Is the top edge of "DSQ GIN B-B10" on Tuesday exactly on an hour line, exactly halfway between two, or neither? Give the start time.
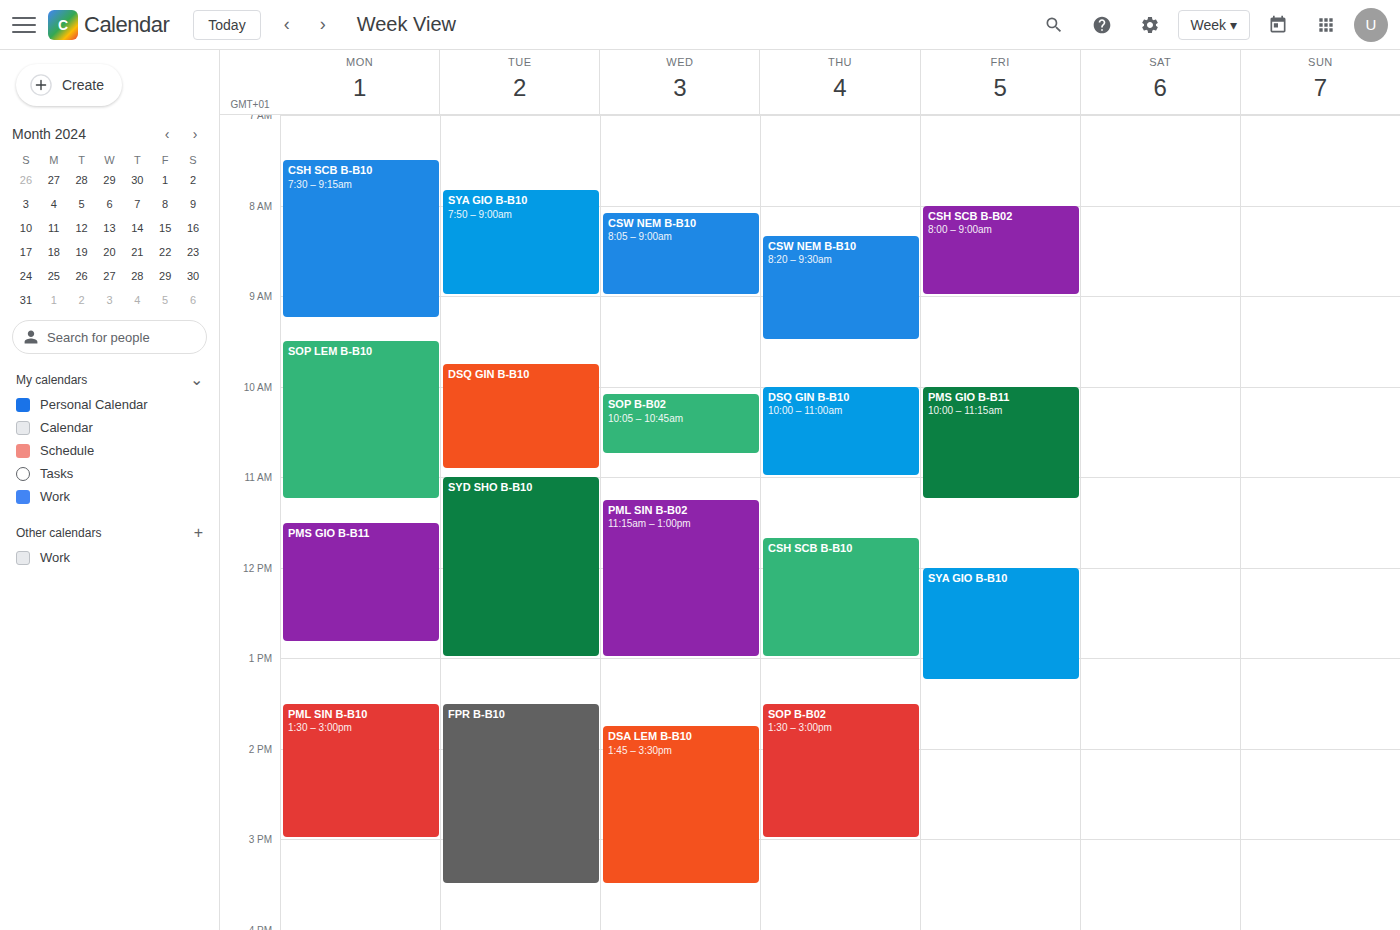
9:45 AM -- neither: three quarters of the way from the 9 AM line to the 10 AM line.